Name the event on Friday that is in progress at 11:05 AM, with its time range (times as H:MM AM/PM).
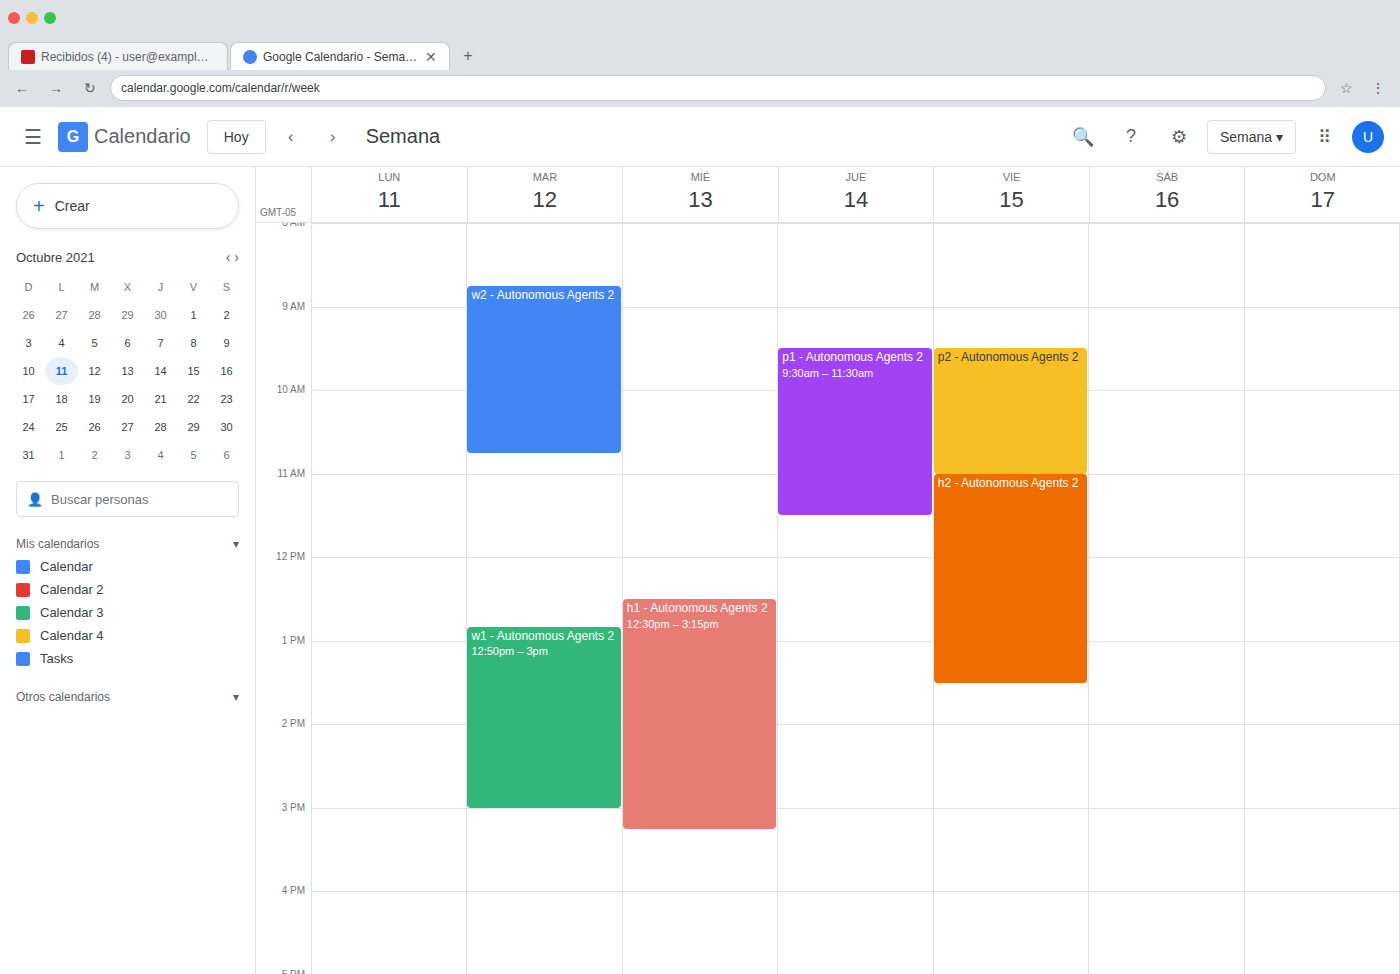
"h2 - Autonomous Agents 2", 11:00 AM to 1:30 PM